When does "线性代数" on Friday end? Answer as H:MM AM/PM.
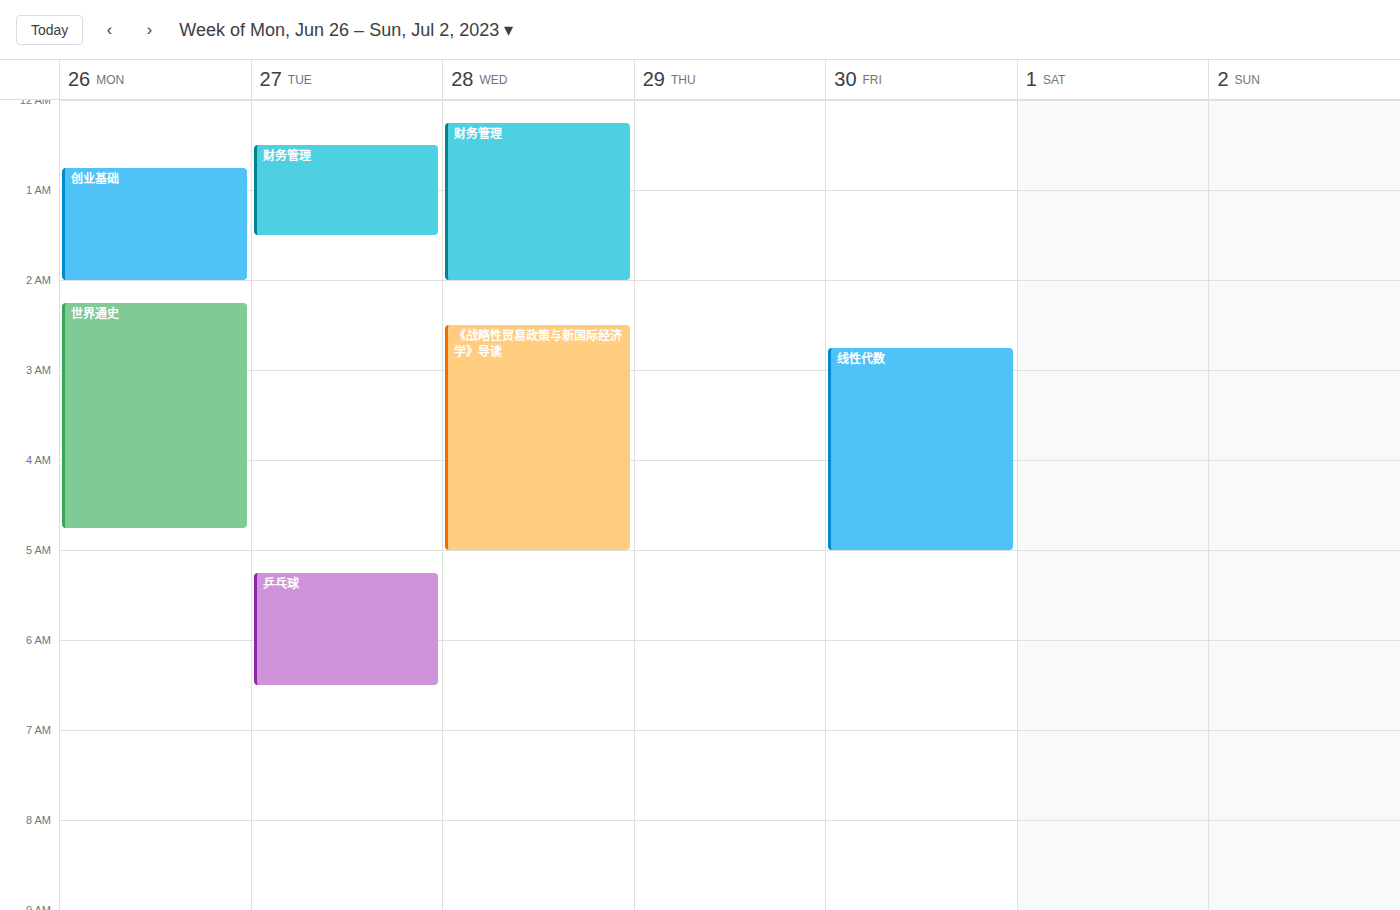
5:00 AM